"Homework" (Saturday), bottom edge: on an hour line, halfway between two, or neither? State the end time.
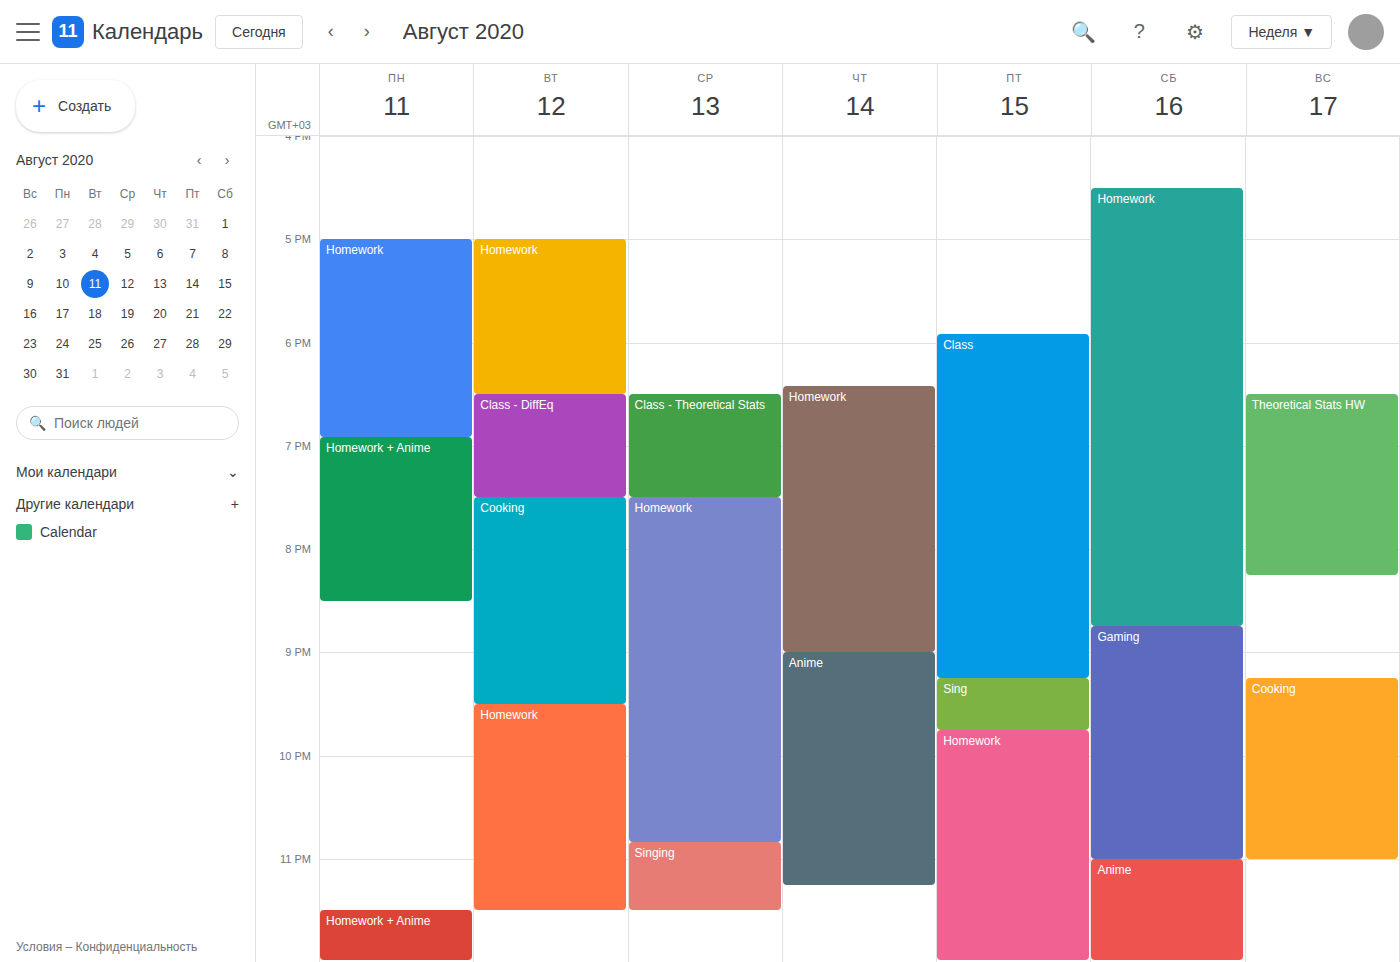
8:45 PM -- neither: three quarters of the way from the 8 PM line to the 9 PM line.